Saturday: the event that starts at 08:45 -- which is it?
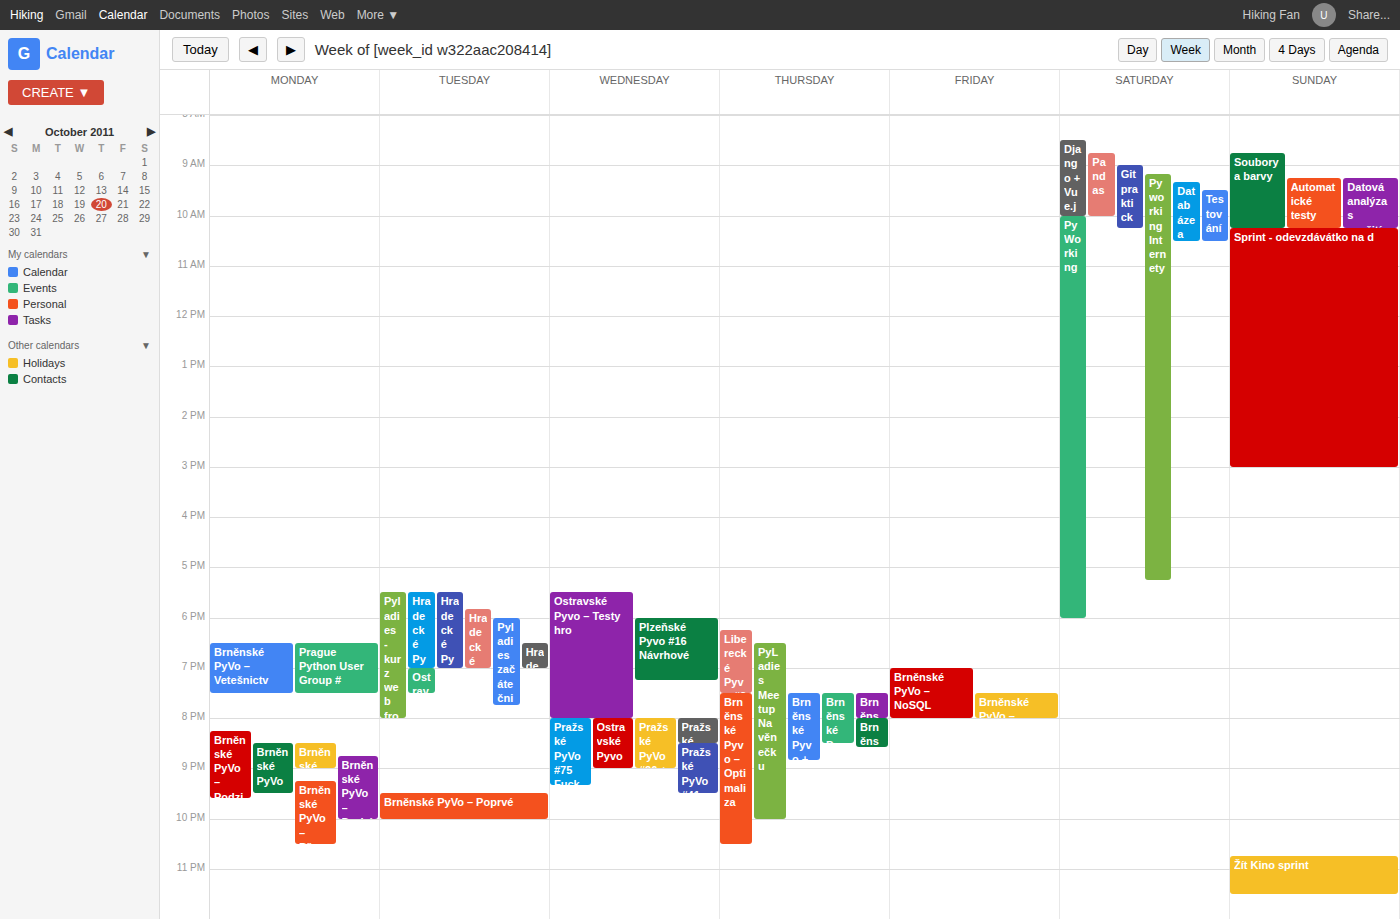
"Pandas"